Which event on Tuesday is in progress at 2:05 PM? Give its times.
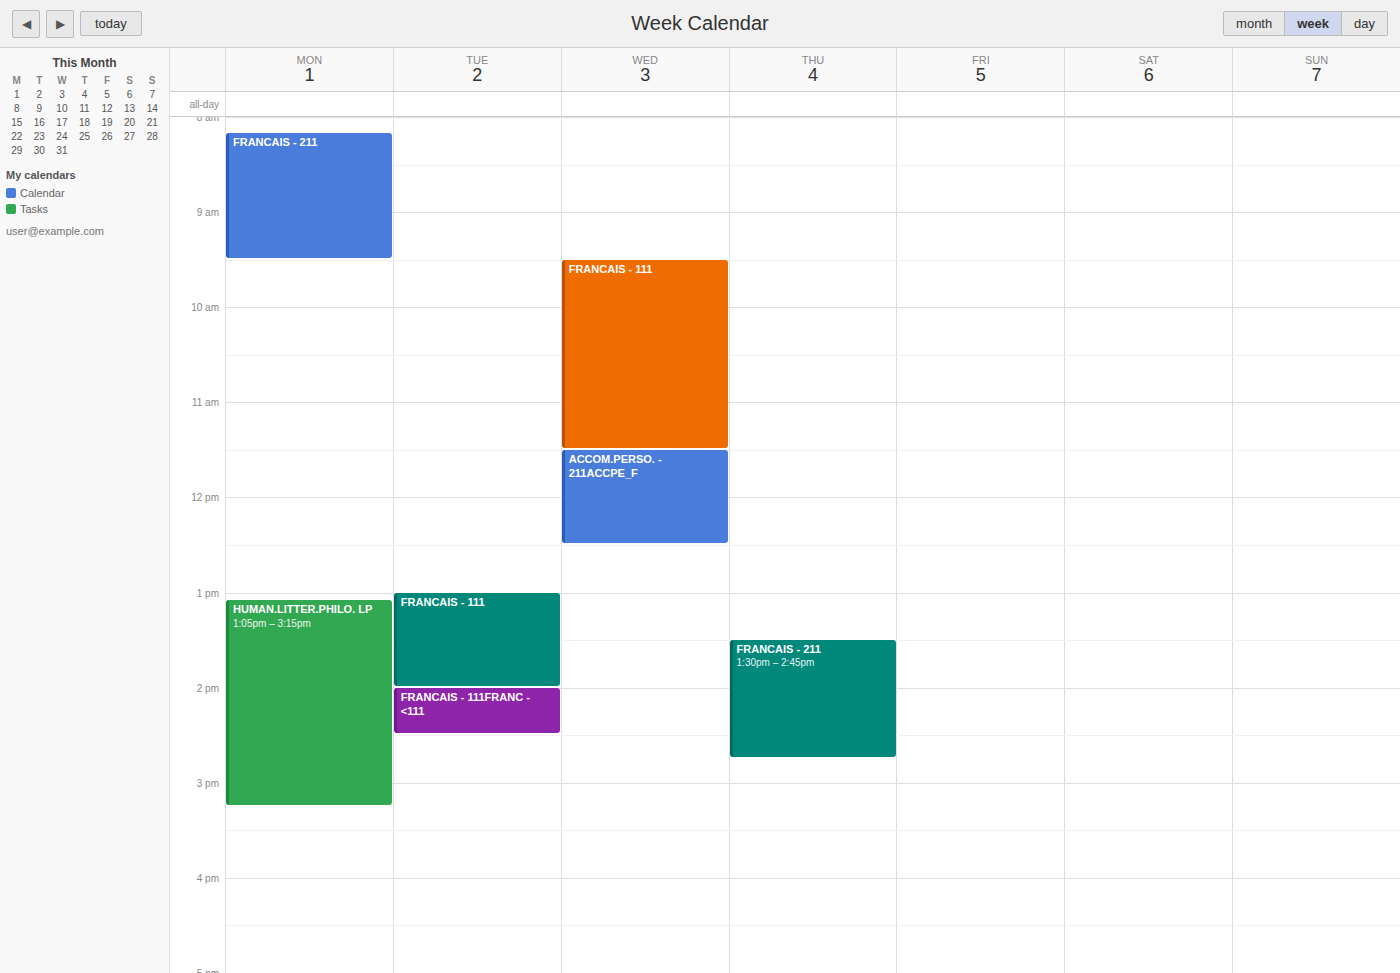
"FRANCAIS - 111FRANC - <111", 2:00 PM to 2:30 PM